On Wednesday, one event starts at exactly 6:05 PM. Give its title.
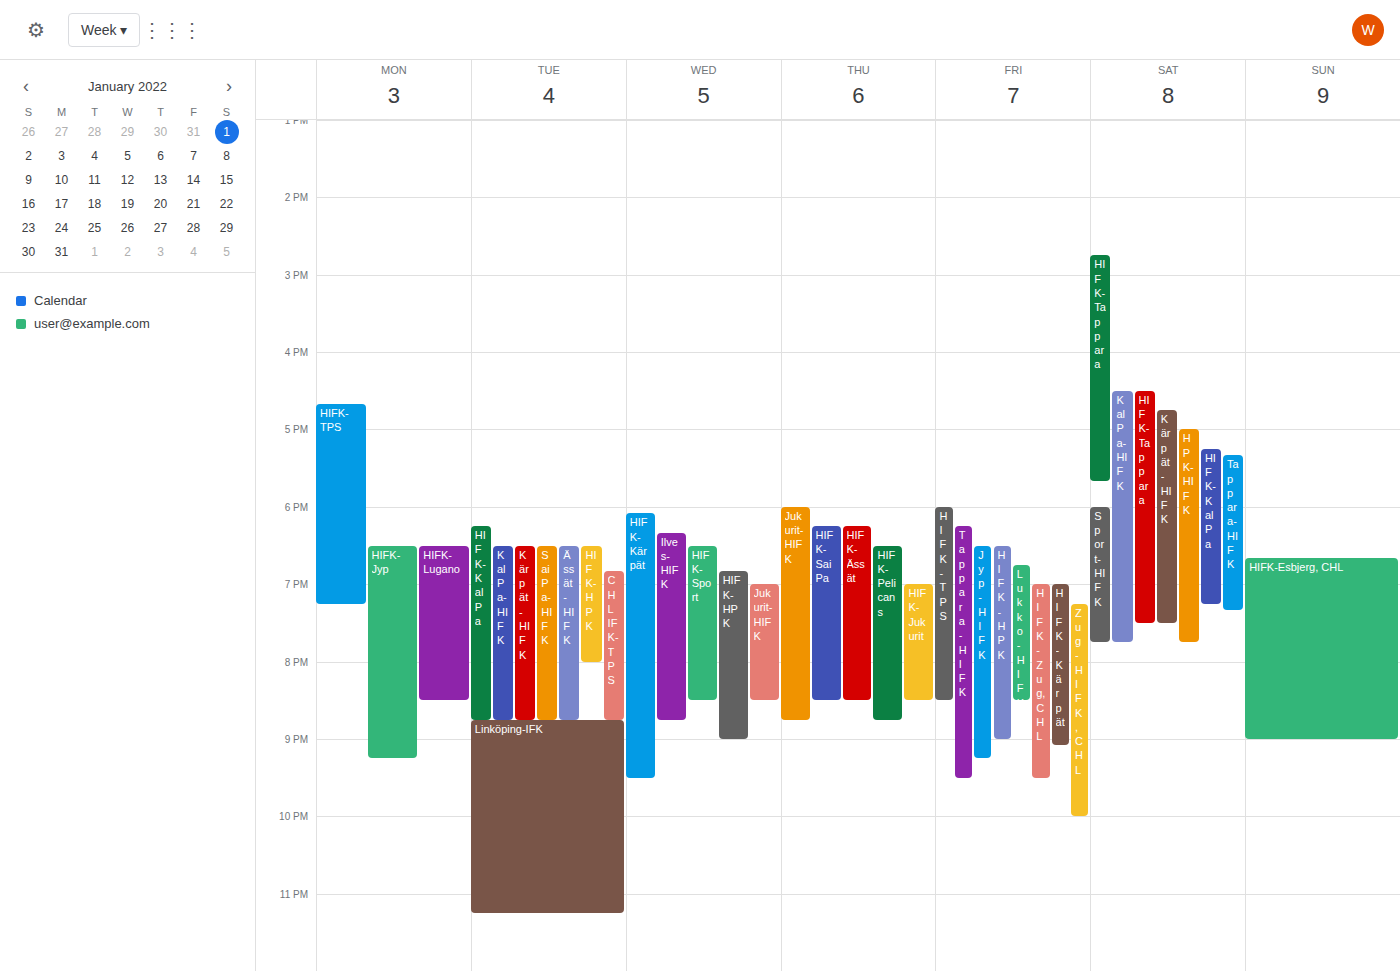
"HIFK-Kärpät"